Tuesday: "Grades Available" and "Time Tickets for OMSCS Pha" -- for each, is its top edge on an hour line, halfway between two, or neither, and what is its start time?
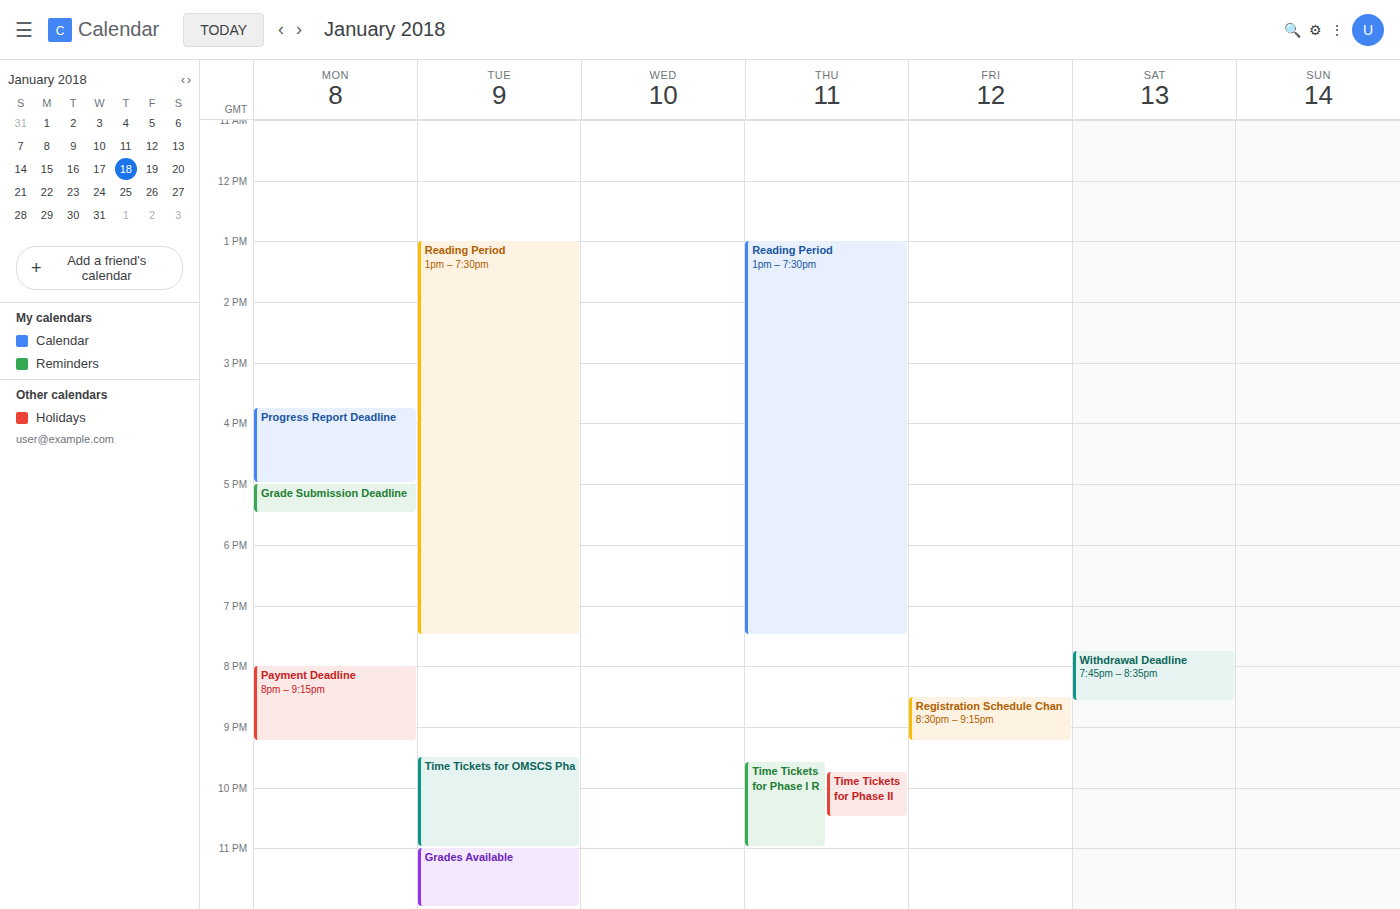
"Grades Available": 11:00 PM, exactly on the 11 PM line. "Time Tickets for OMSCS Pha": 9:30 PM, halfway between the 9 PM and 10 PM lines.